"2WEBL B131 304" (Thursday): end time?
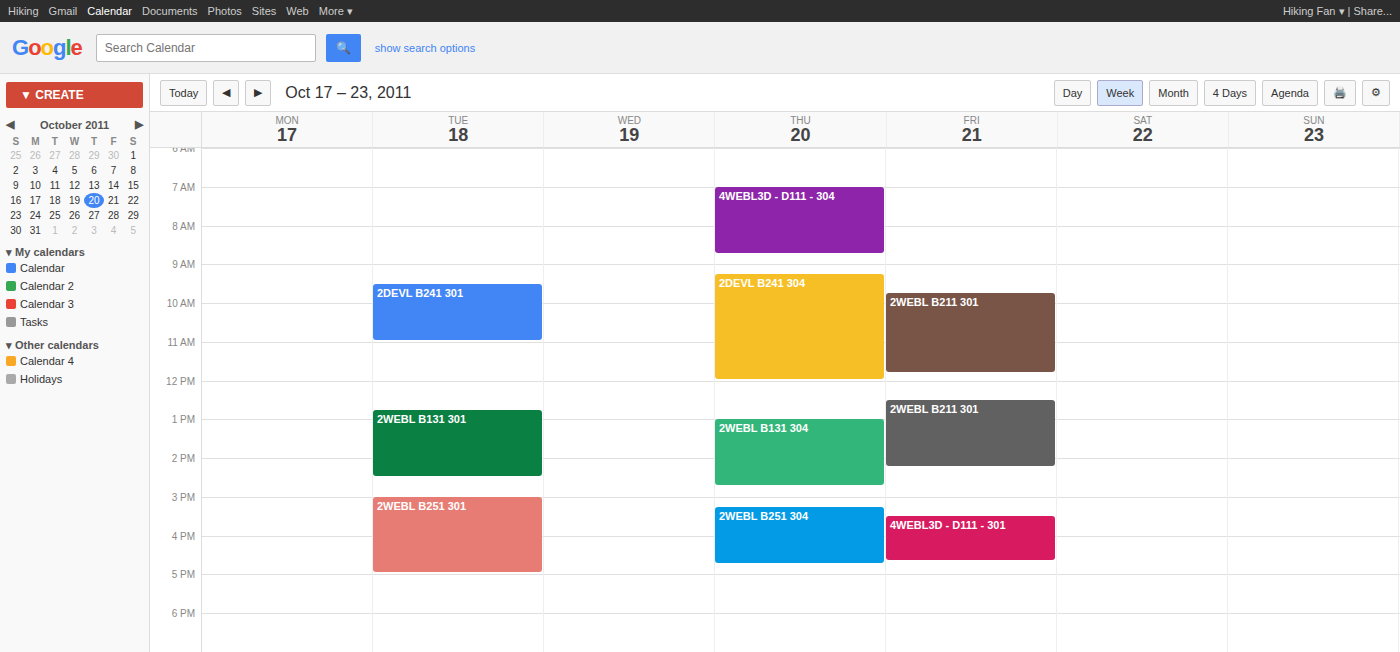
2:45 PM